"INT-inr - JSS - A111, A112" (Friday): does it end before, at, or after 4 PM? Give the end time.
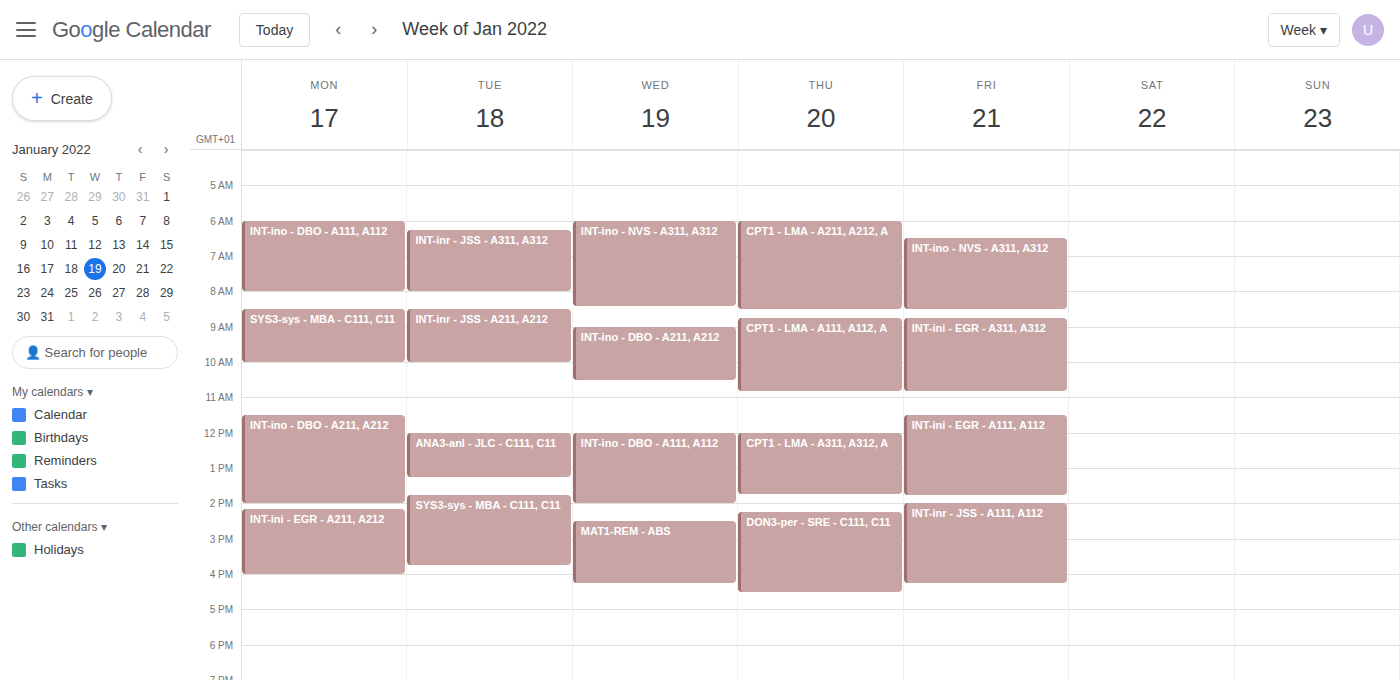
4:15 PM -- after 4 PM, 15 minutes below the 4 PM line.